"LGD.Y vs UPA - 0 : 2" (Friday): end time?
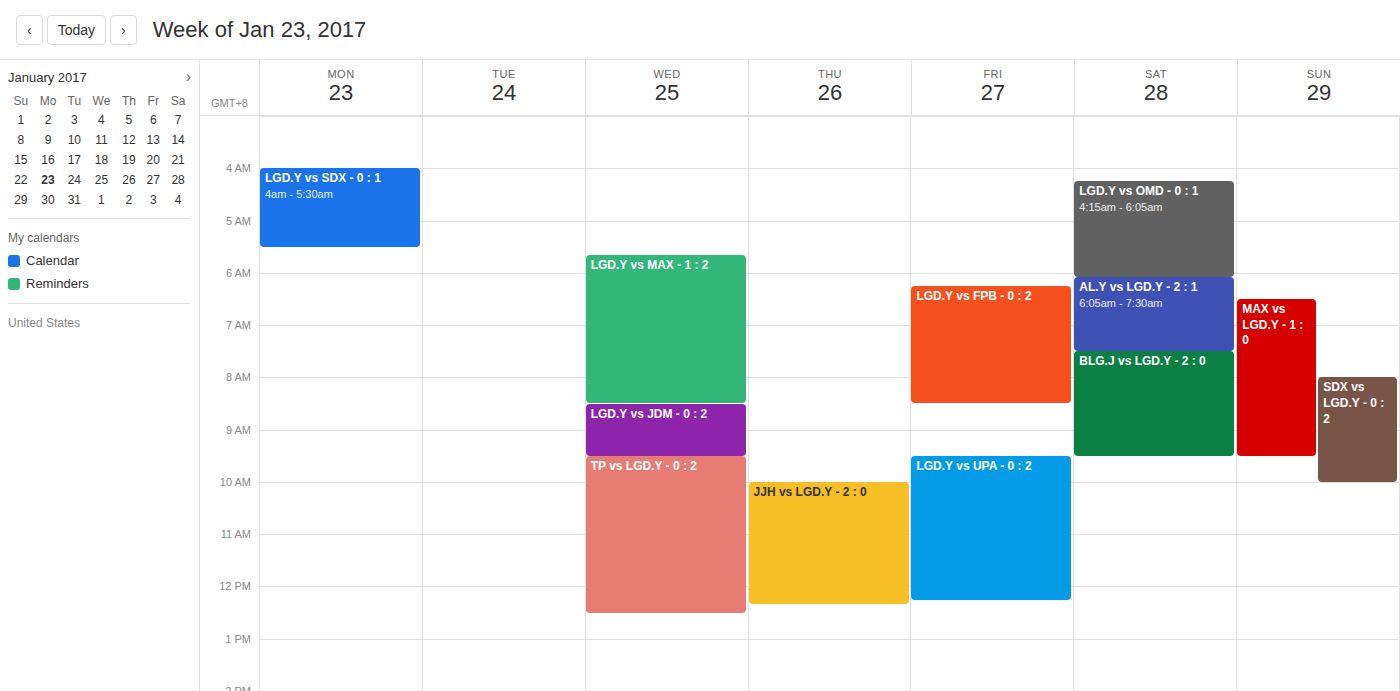
12:15 PM